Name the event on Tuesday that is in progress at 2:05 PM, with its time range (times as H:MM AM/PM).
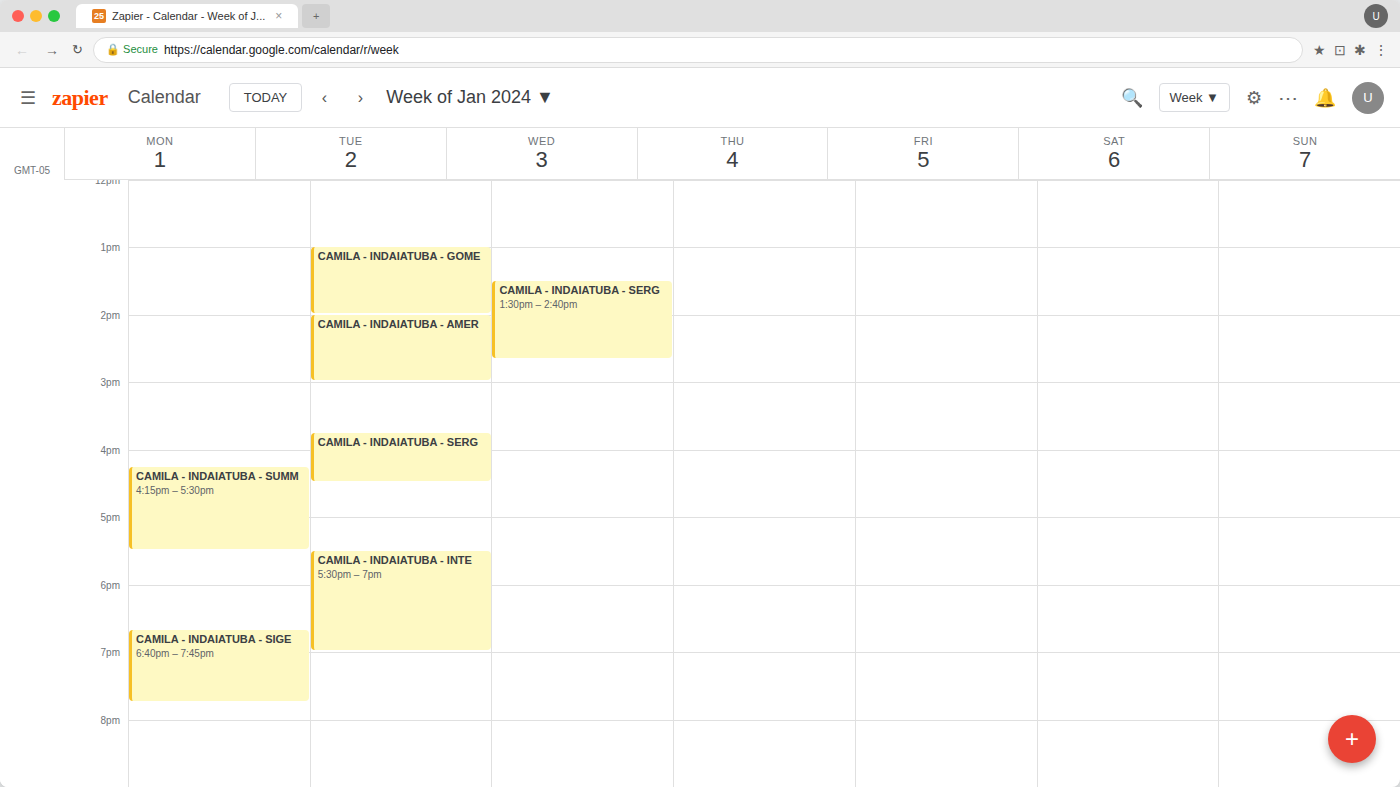
"CAMILA - INDAIATUBA - AMER", 2:00 PM to 3:00 PM